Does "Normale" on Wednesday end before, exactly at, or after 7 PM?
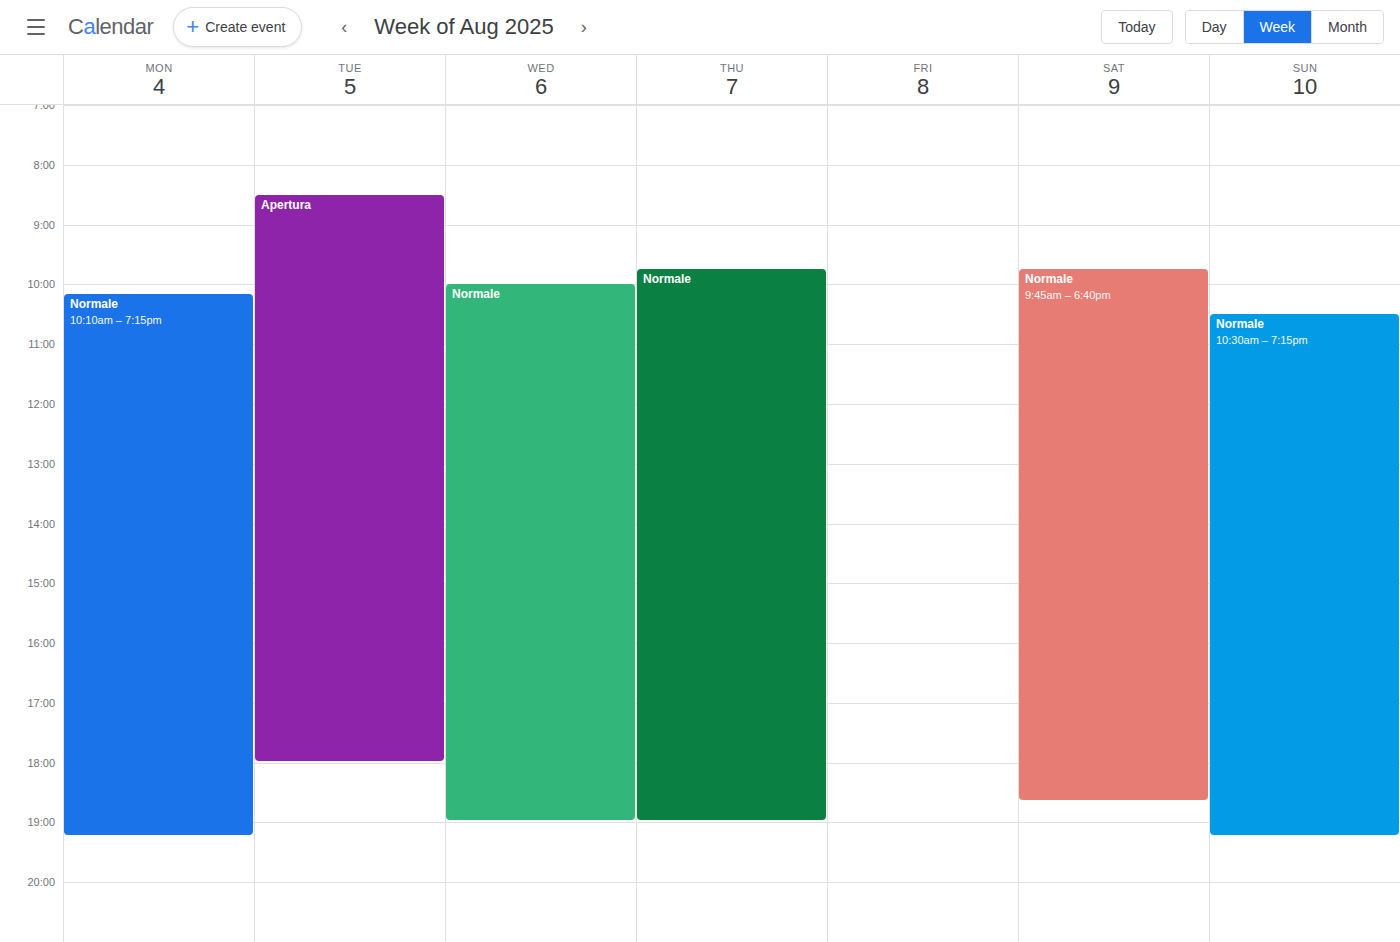
7:00 PM -- exactly at 7 PM, on the 7 PM line.